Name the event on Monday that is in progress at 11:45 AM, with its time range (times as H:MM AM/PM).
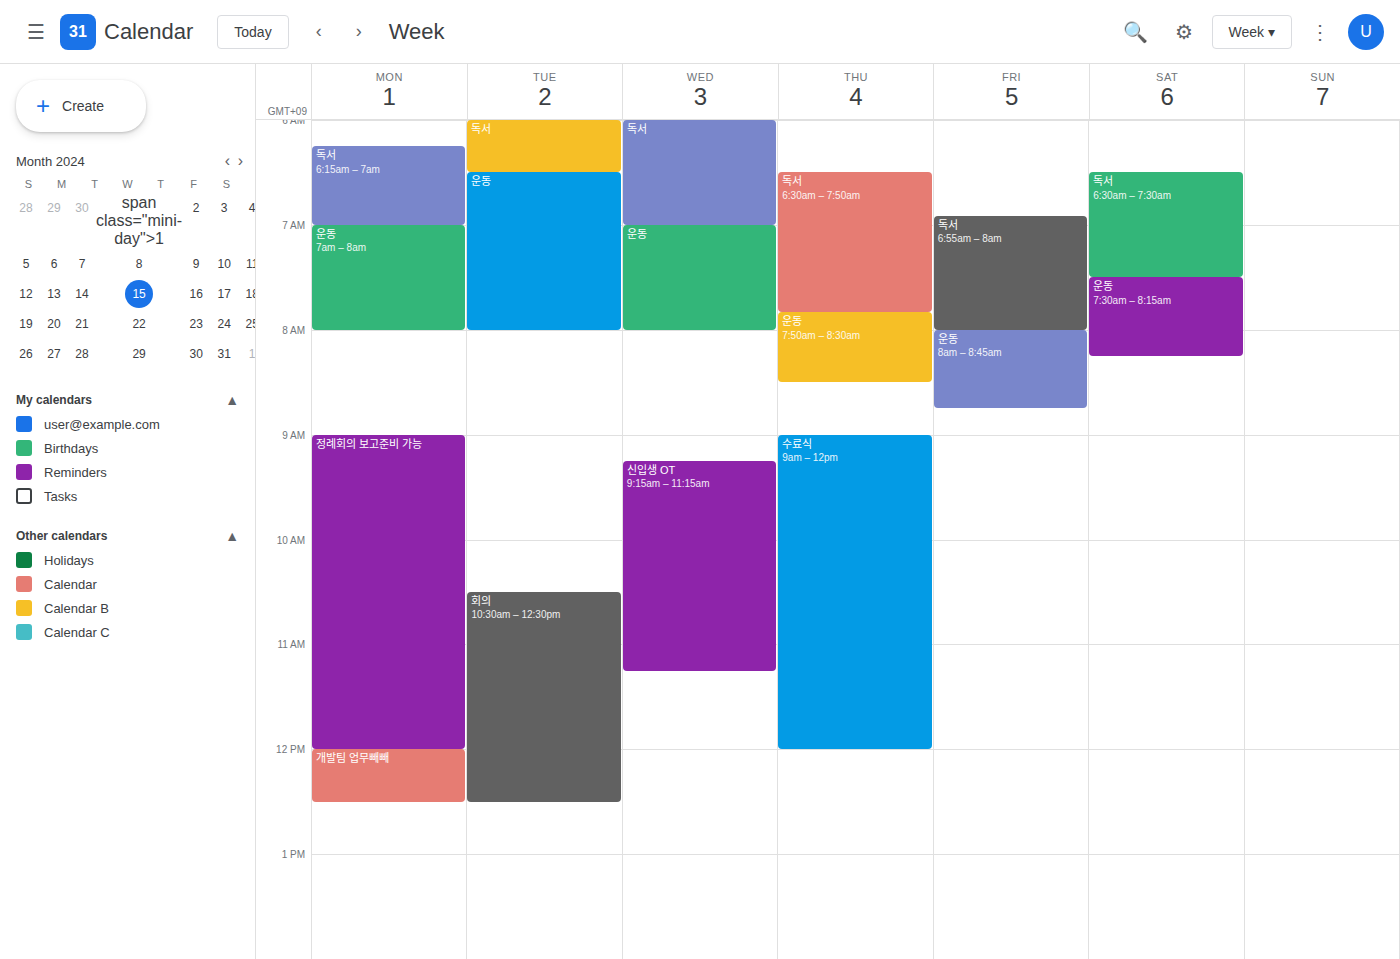
"정례회의 보고준비 가능", 9:00 AM to 12:00 PM